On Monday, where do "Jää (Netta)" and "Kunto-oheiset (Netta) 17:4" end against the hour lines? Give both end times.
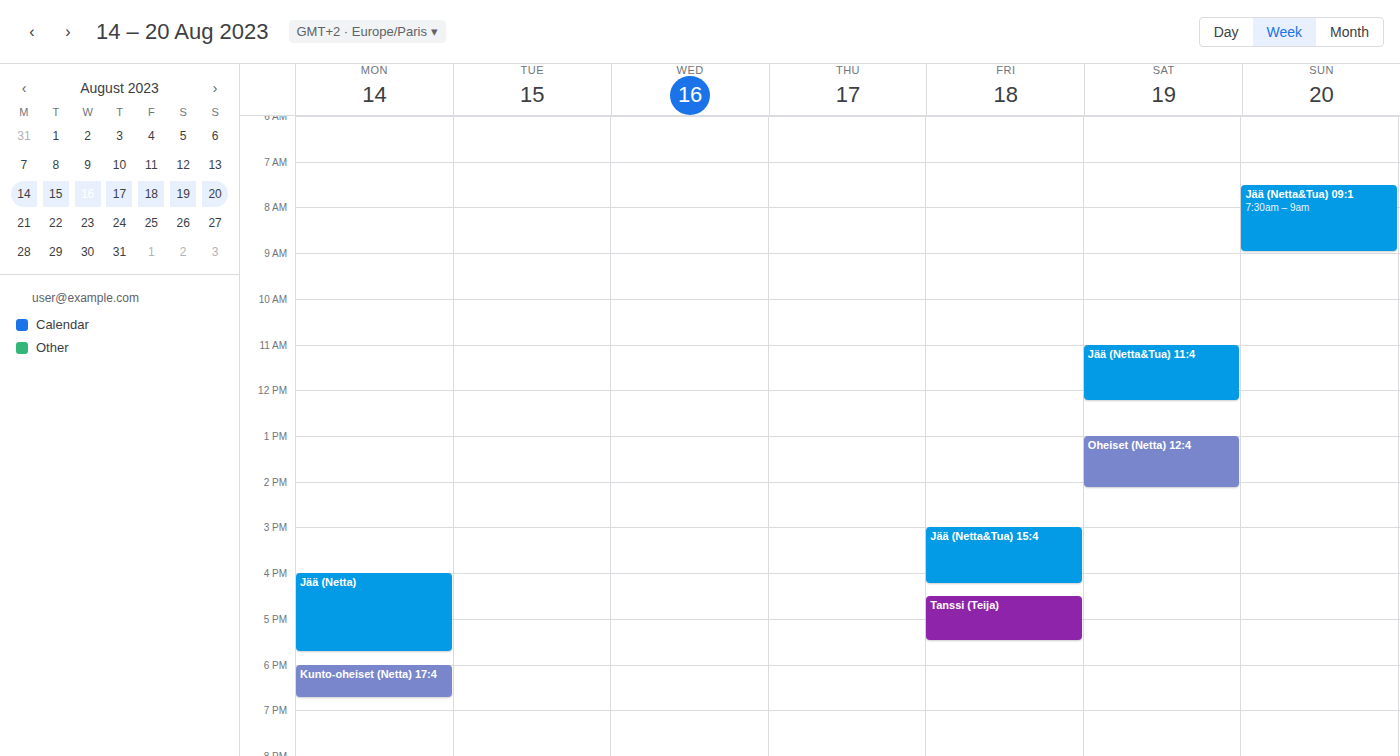
"Jää (Netta)": 5:45 PM, neither: three quarters of the way from the 5 PM line to the 6 PM line. "Kunto-oheiset (Netta) 17:4": 6:45 PM, neither: three quarters of the way from the 6 PM line to the 7 PM line.